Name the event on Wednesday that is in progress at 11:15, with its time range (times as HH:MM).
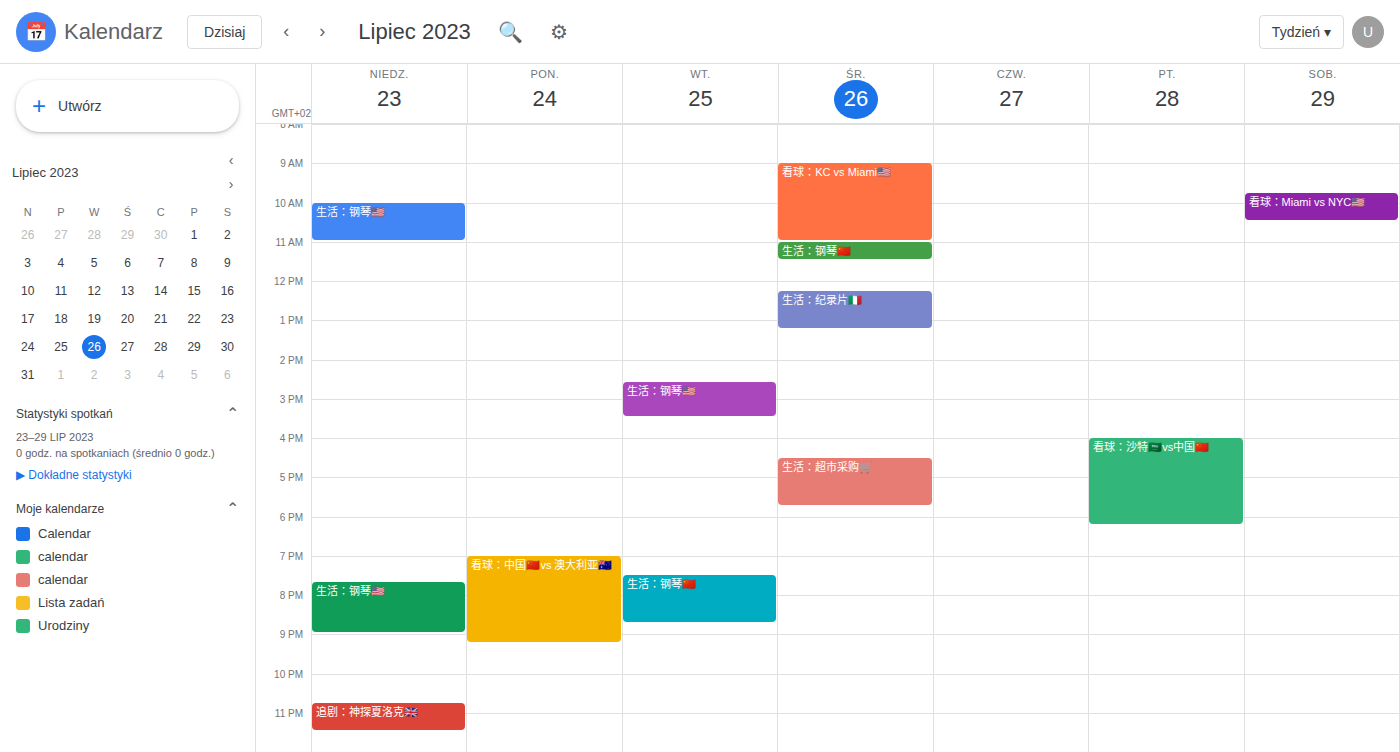
"生活：钢琴🇨🇳", 11:00 to 11:30